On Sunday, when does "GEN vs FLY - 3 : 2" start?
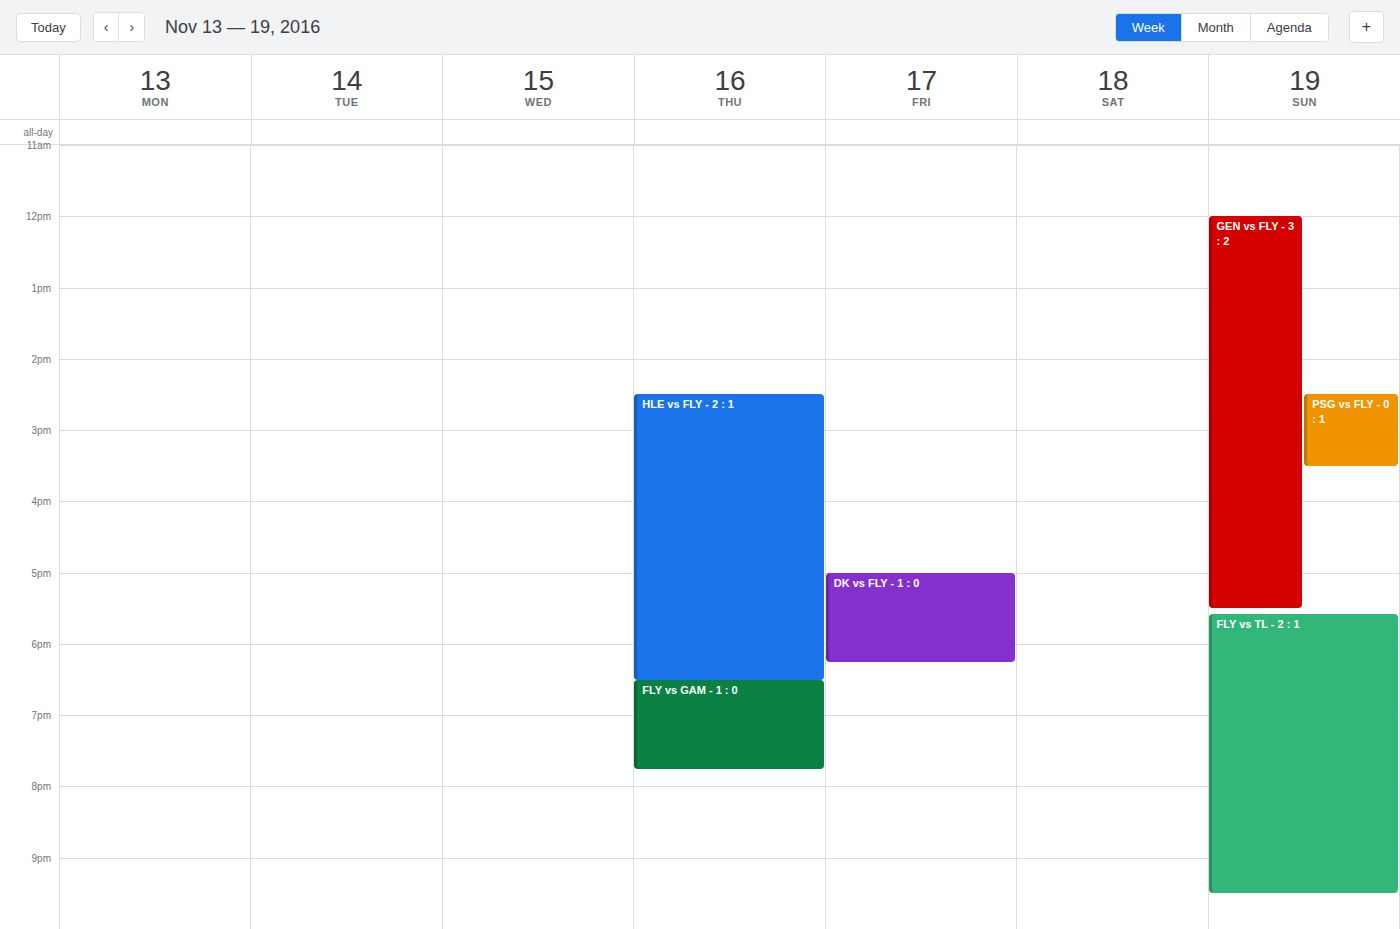
12:00